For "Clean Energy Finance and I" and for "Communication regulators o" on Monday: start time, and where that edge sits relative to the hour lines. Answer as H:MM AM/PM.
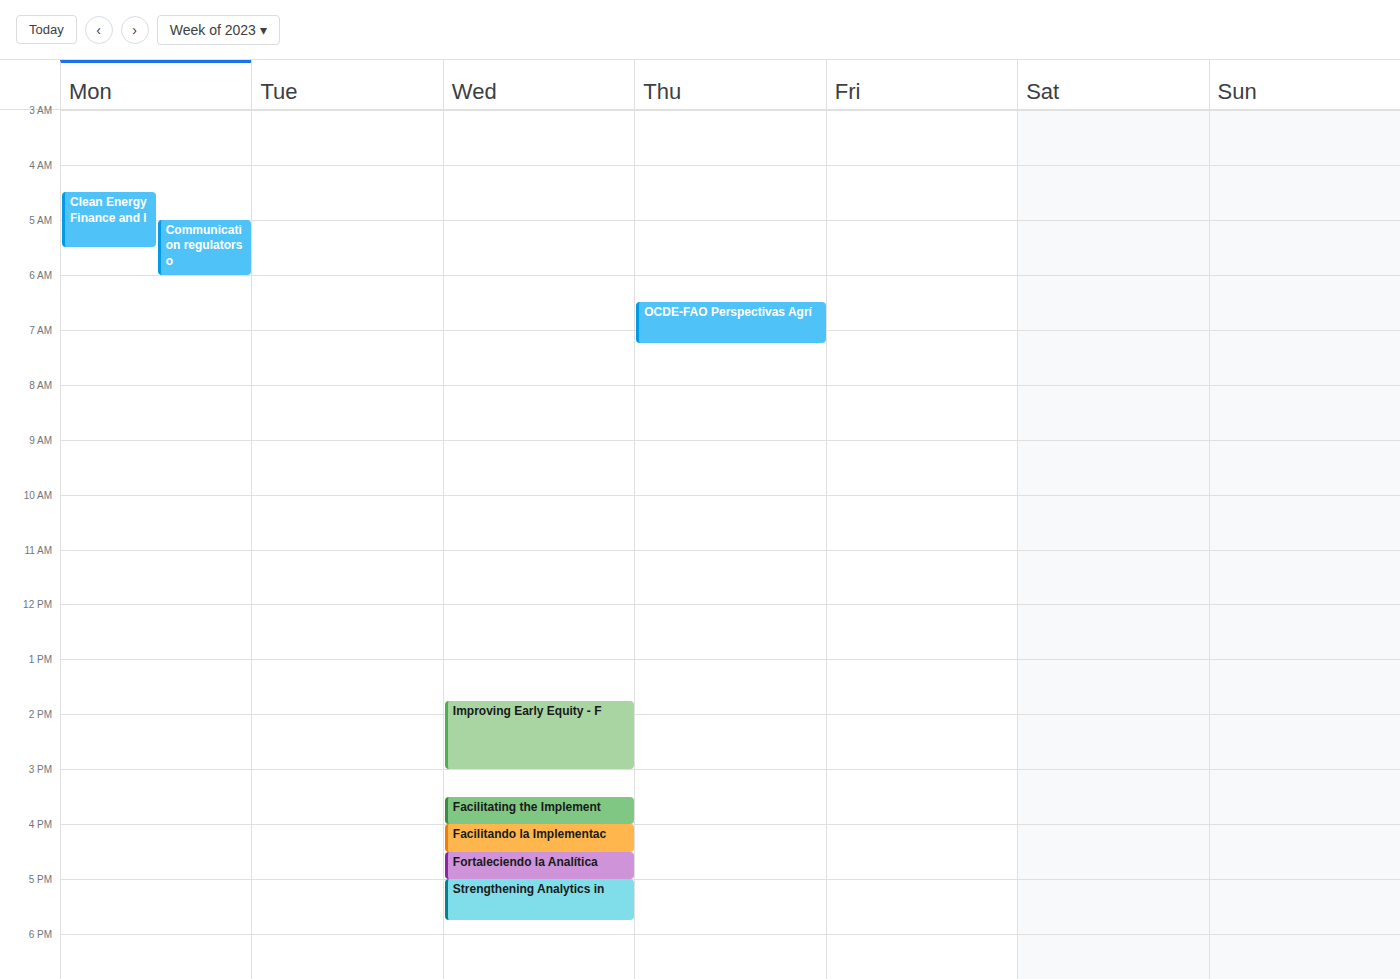
"Clean Energy Finance and I": 4:30 AM, halfway between the 4 AM and 5 AM lines. "Communication regulators o": 5:00 AM, exactly on the 5 AM line.